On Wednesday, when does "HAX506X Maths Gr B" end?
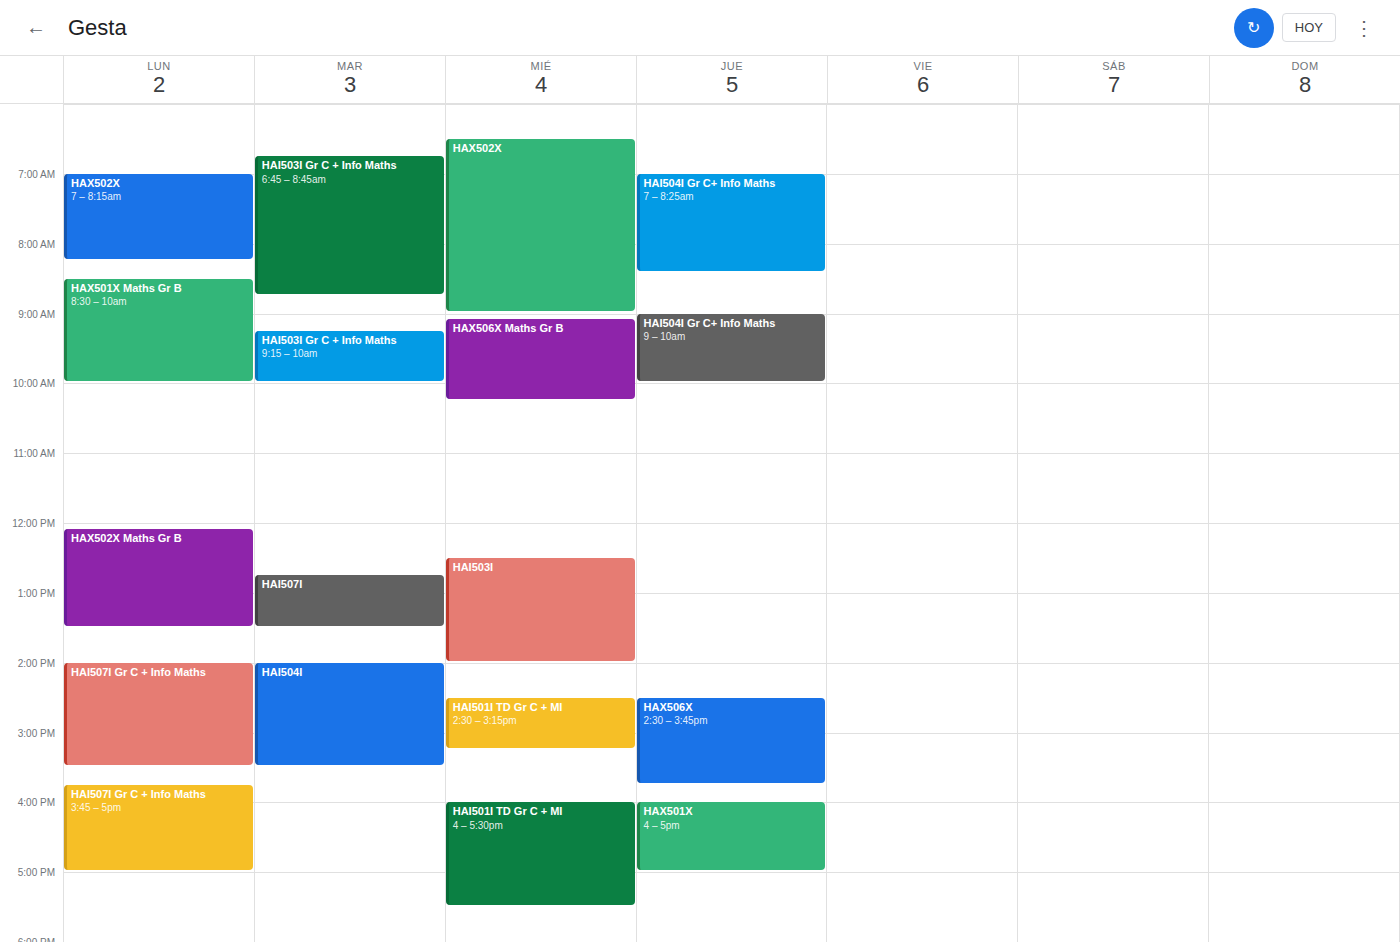
10:15 AM